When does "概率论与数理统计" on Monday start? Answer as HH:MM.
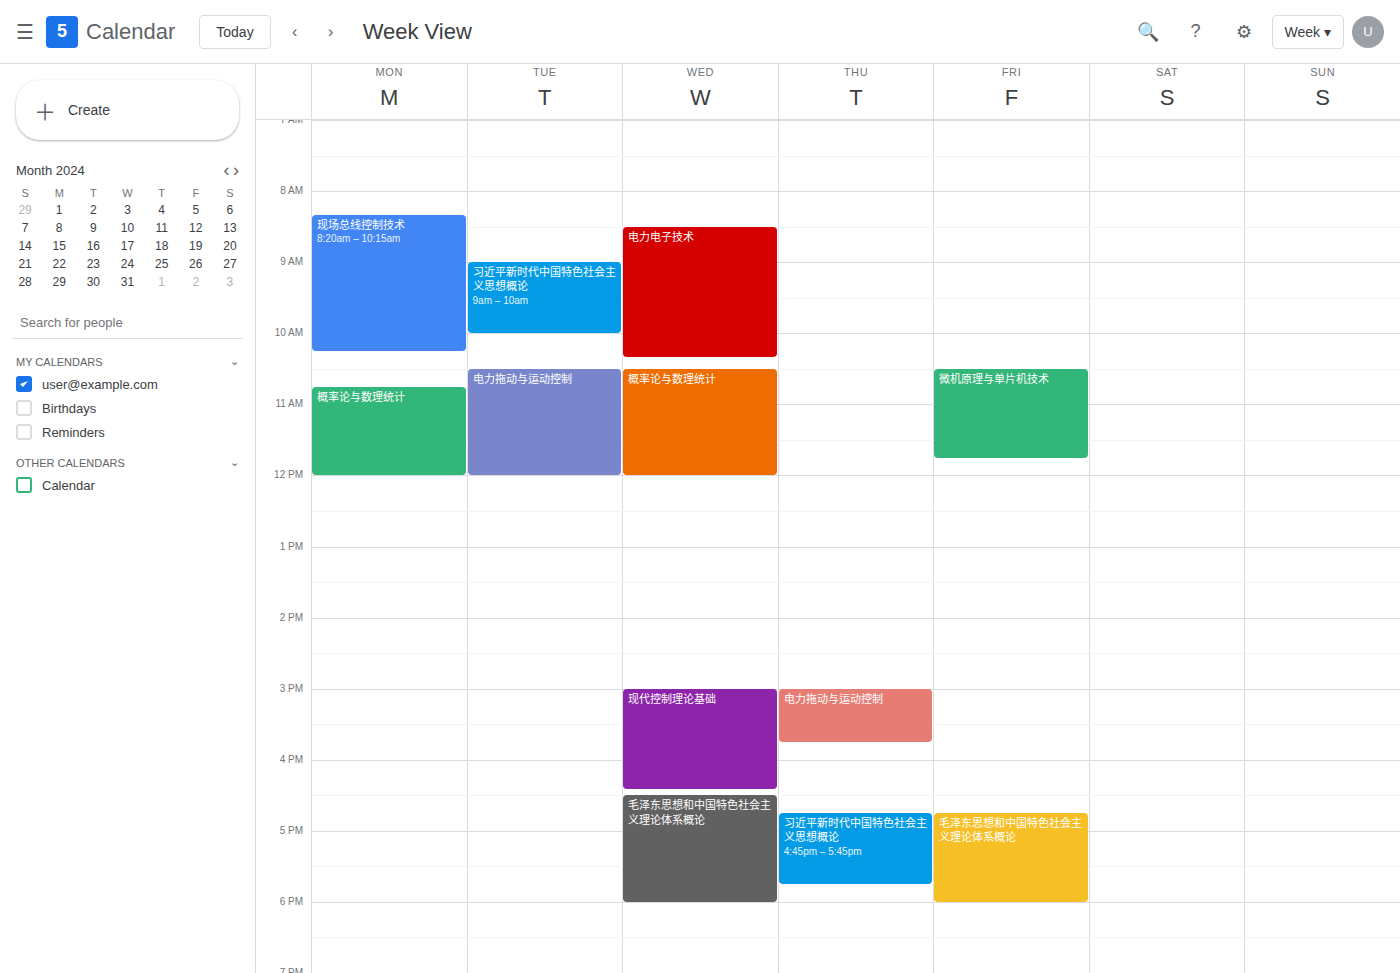
10:45